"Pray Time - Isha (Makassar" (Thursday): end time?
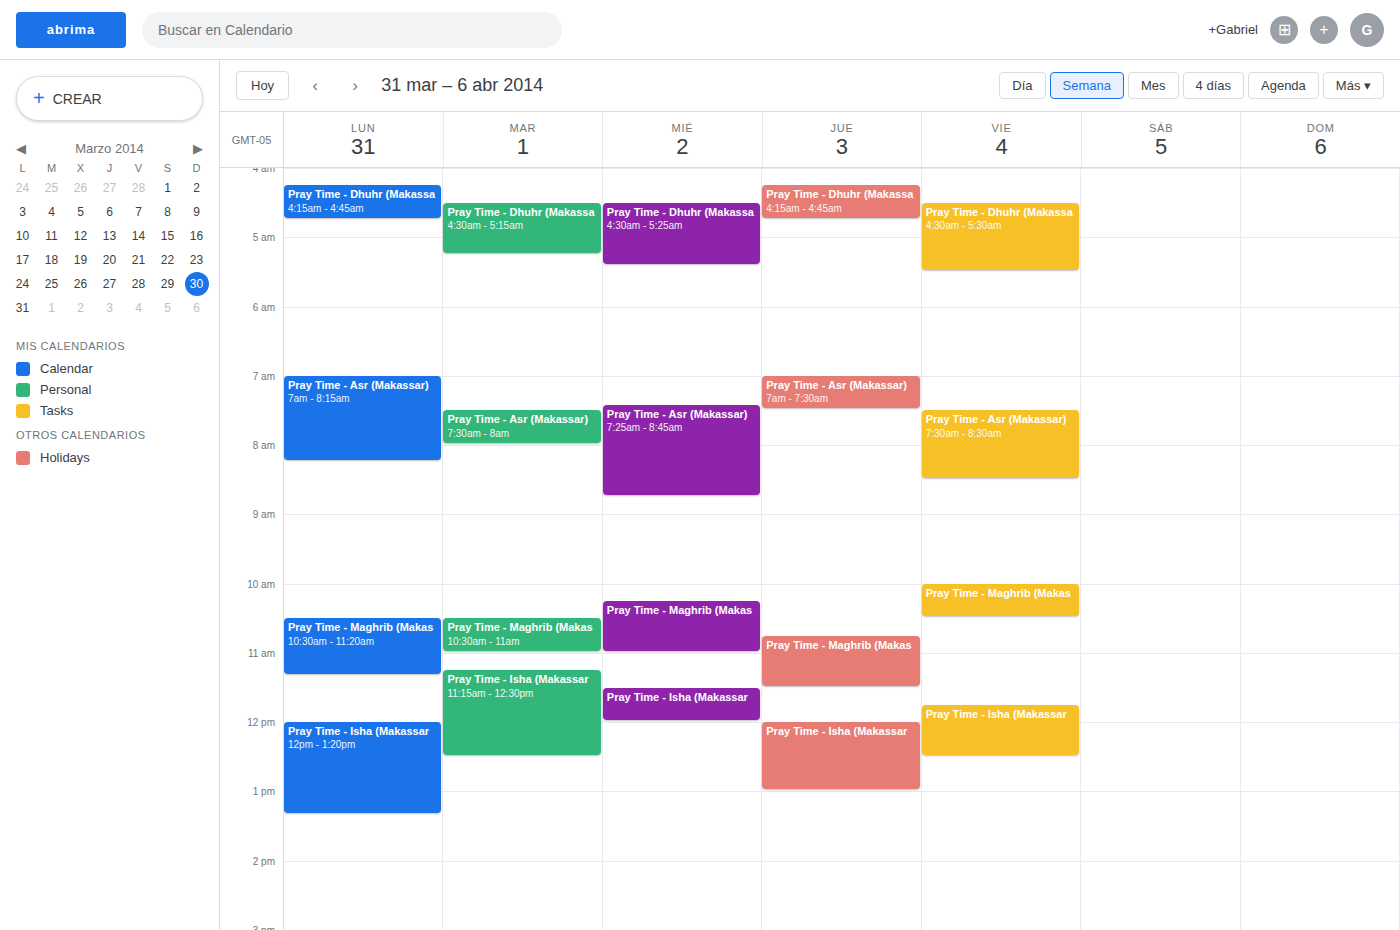
1:00 PM